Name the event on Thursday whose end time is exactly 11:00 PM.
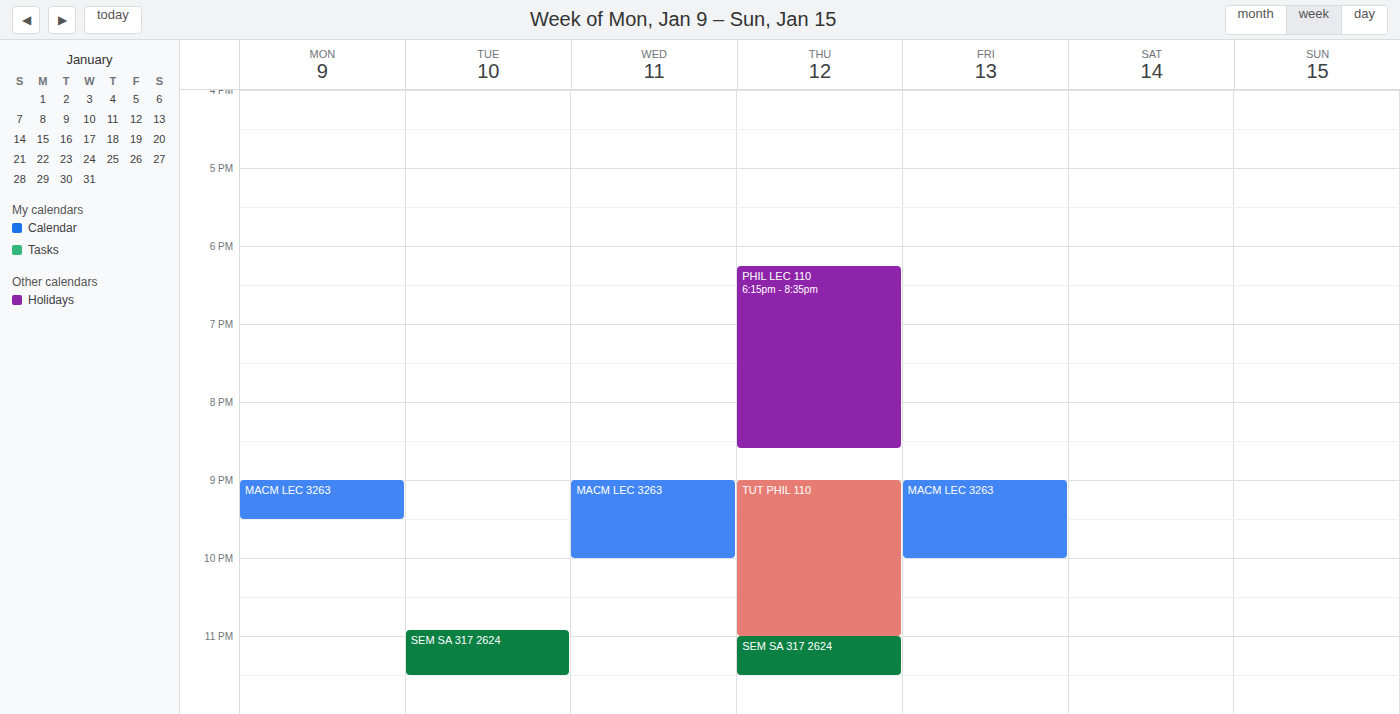
"TUT PHIL 110"